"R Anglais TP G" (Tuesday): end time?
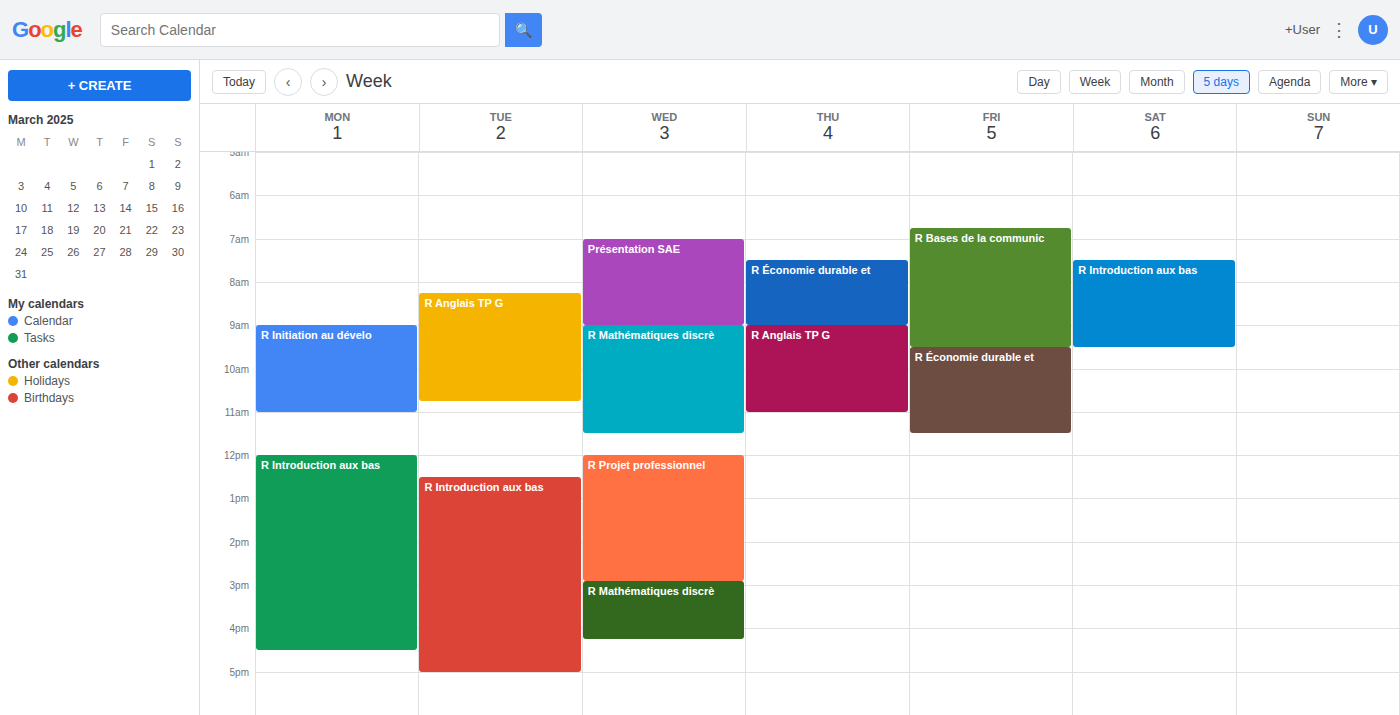
10:45 AM